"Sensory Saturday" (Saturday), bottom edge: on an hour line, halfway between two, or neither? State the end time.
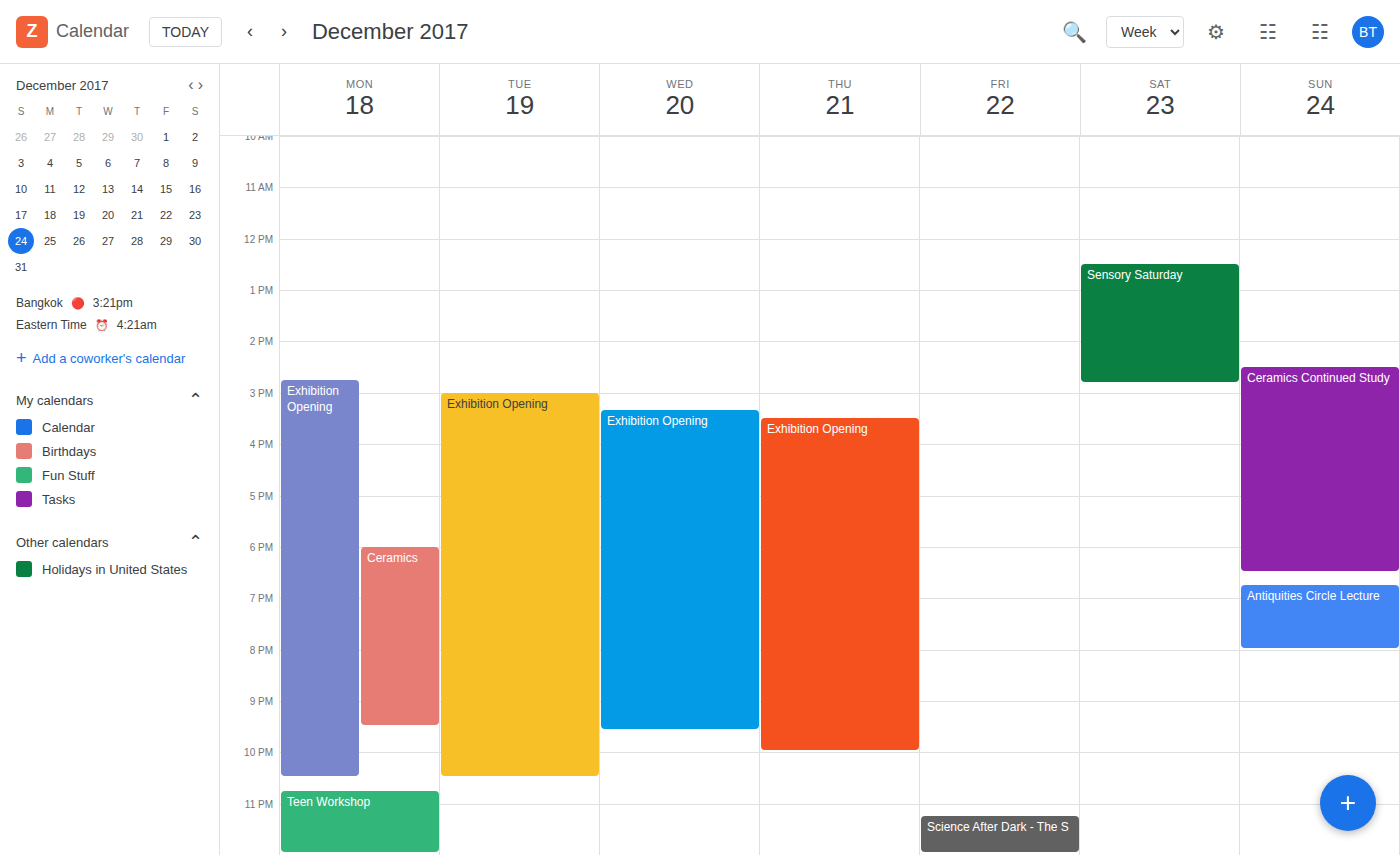
14:50 -- neither: 50 minutes below the 14:00 line and 10 minutes above the 15:00 line.